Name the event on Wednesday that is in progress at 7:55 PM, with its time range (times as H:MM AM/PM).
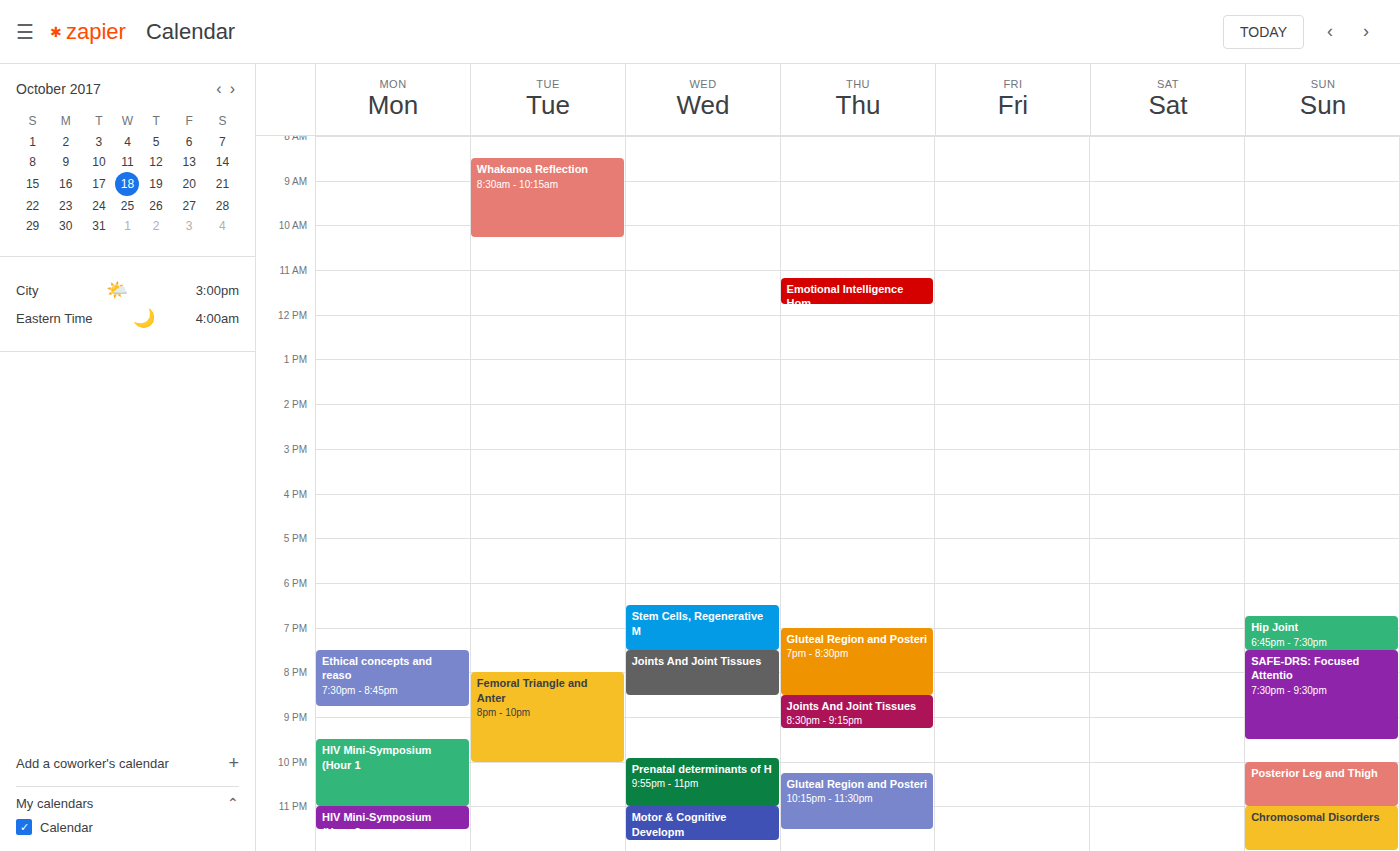
"Joints And Joint Tissues", 7:30 PM to 8:30 PM